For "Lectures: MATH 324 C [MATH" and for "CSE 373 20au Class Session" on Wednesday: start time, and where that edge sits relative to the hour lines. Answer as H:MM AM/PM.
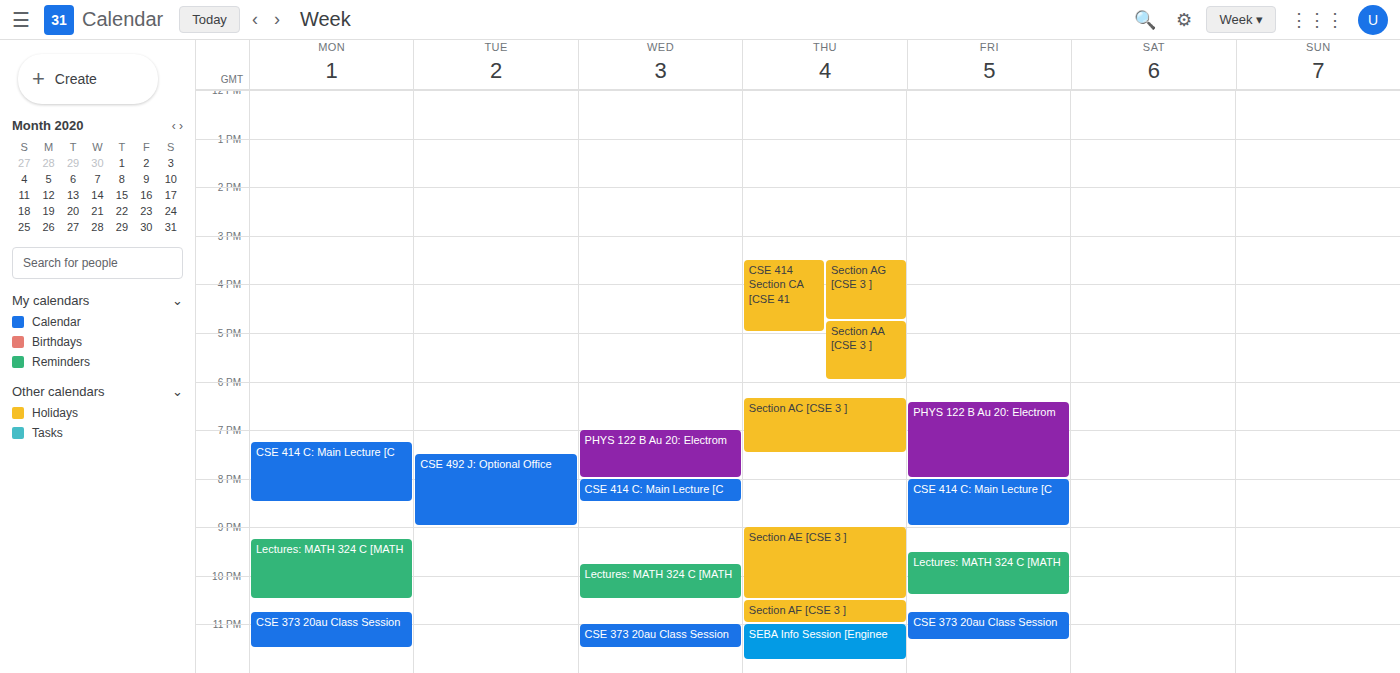
"Lectures: MATH 324 C [MATH": 9:45 PM, neither: three quarters of the way from the 9 PM line to the 10 PM line. "CSE 373 20au Class Session": 11:00 PM, exactly on the 11 PM line.